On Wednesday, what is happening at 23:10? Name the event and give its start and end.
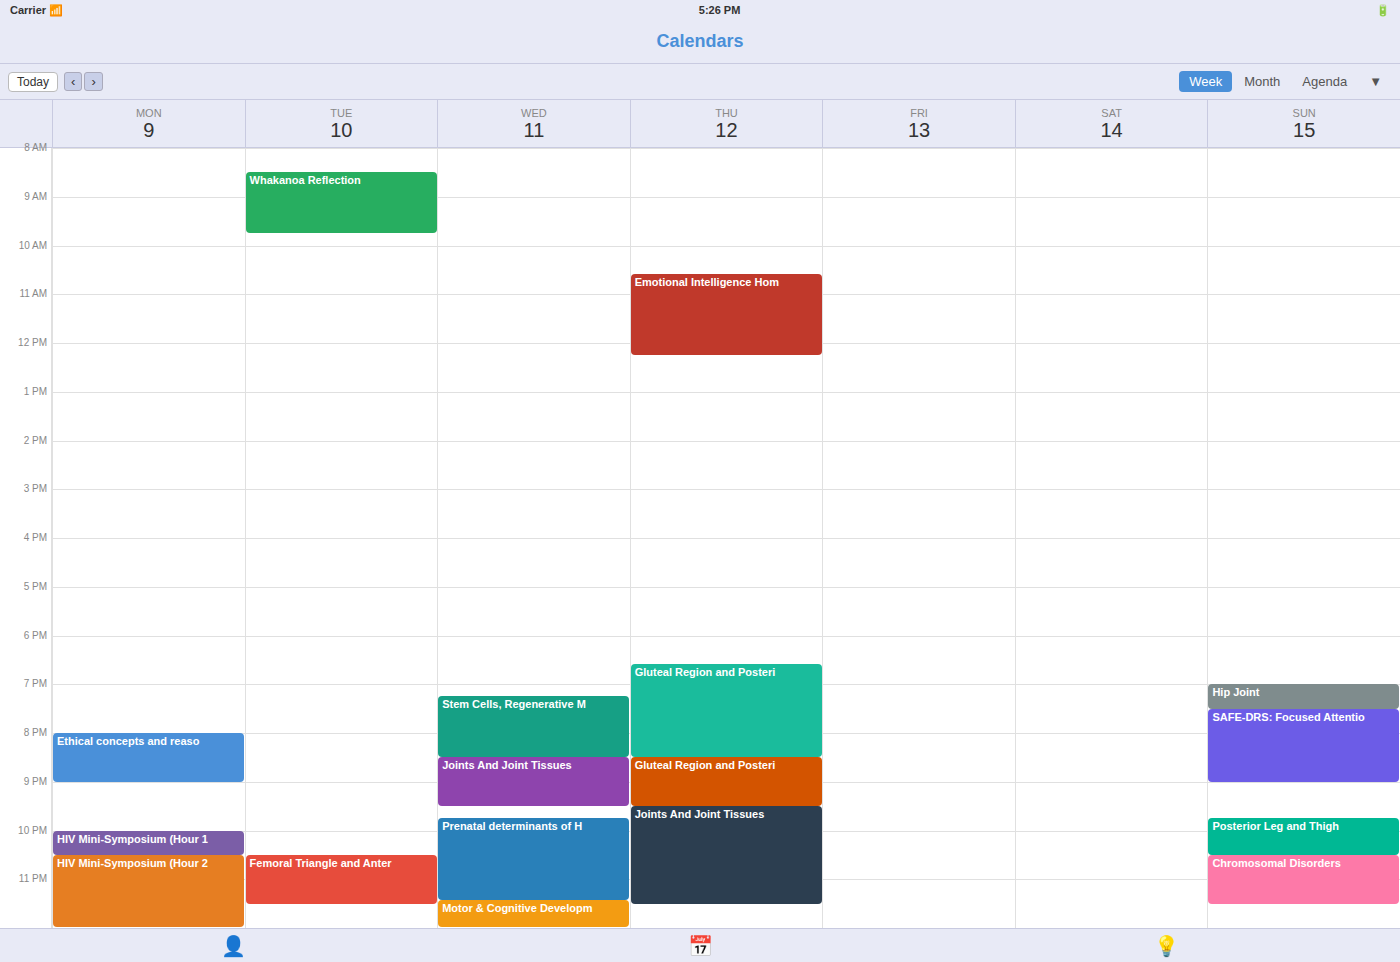
"Prenatal determinants of H", 21:45 to 23:25